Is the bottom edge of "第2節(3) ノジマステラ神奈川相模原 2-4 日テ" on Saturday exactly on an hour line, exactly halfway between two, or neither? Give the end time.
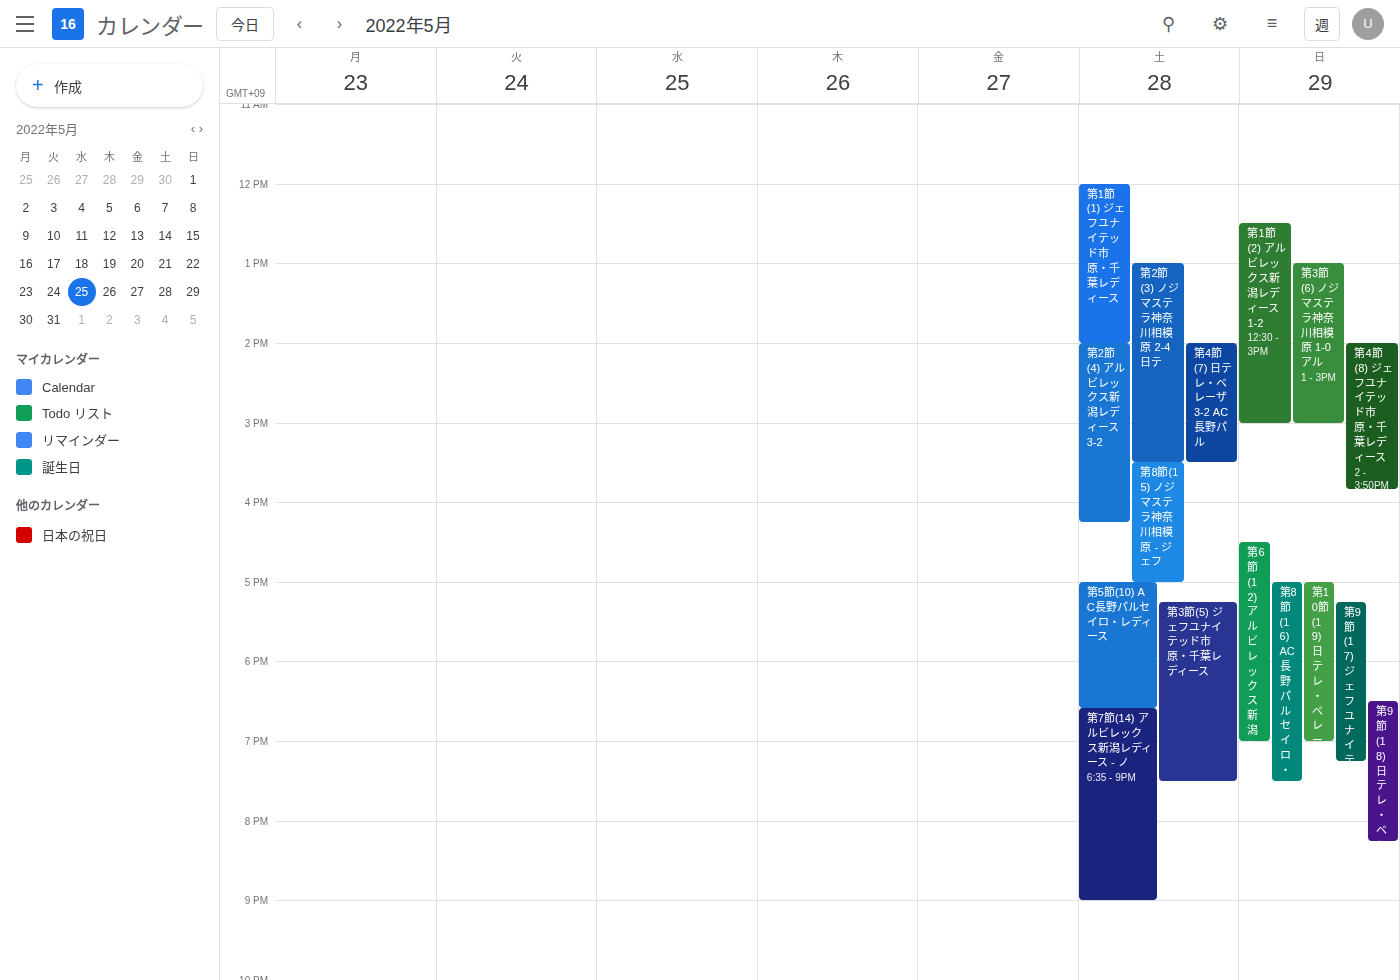
3:30 PM -- halfway between the 3 PM and 4 PM lines.